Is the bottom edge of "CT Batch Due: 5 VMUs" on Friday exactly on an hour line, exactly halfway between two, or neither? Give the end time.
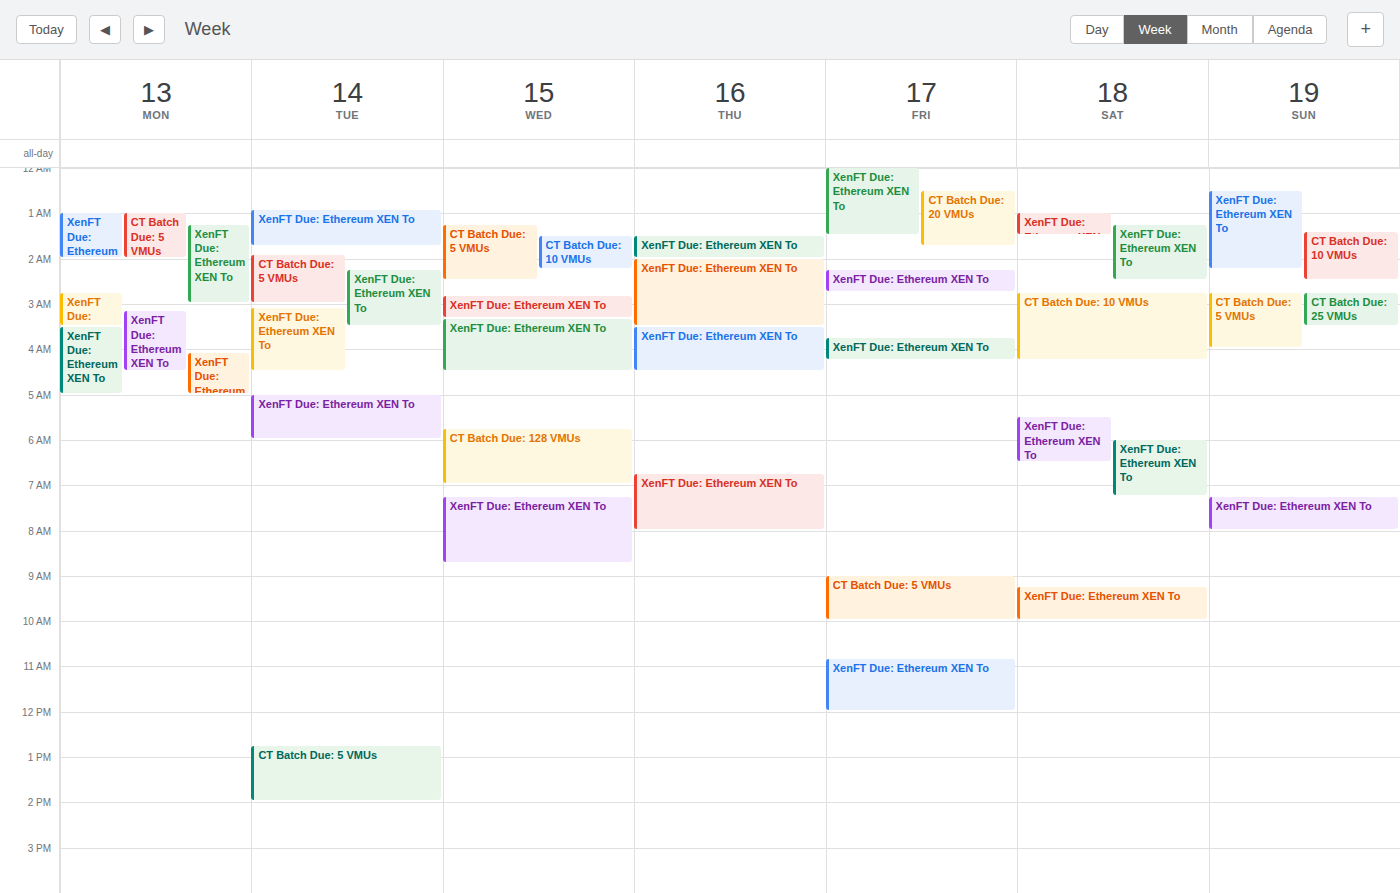
10:00 AM -- exactly on the 10 AM line.